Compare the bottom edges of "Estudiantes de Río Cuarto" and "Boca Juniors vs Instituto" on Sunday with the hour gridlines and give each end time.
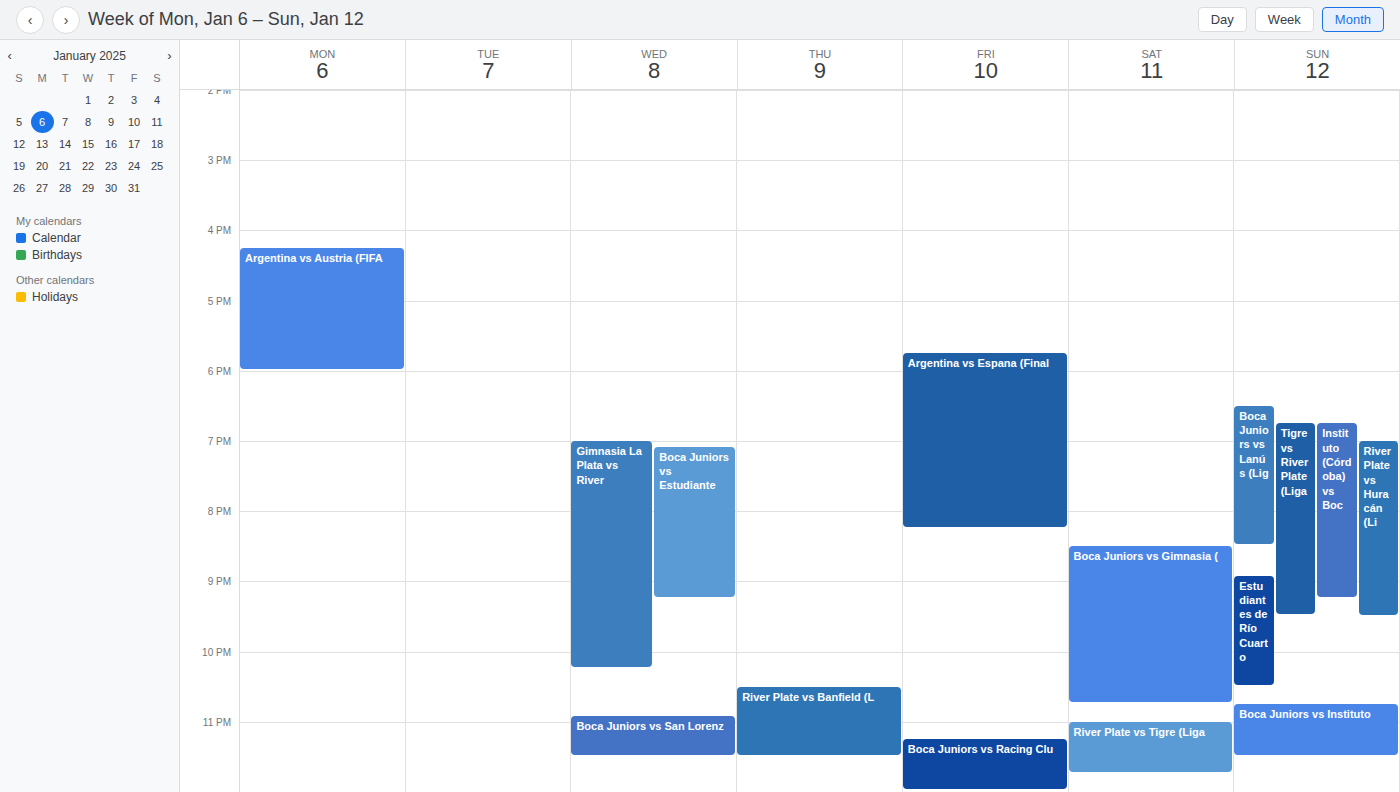
"Estudiantes de Río Cuarto": 10:30 PM, halfway between the 10 PM and 11 PM lines. "Boca Juniors vs Instituto": 11:30 PM, halfway between the 11 PM and 12 AM lines.